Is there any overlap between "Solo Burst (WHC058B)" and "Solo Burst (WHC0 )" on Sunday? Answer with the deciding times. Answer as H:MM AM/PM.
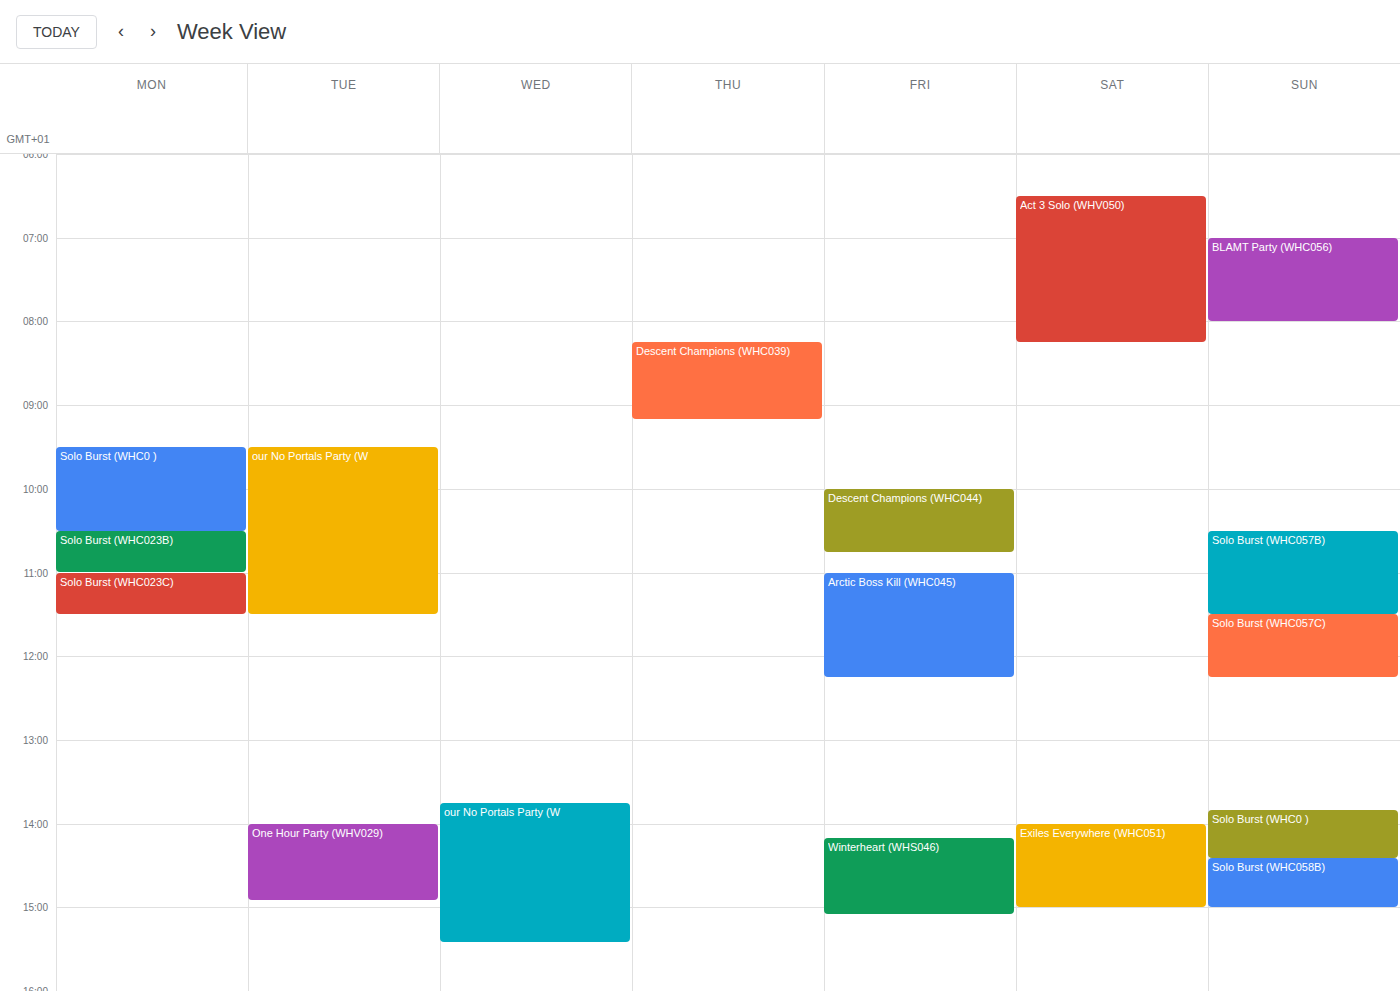
"Solo Burst (WHC0 )" ends at 2:25 PM, exactly when "Solo Burst (WHC058B)" starts -- they touch but do not overlap.